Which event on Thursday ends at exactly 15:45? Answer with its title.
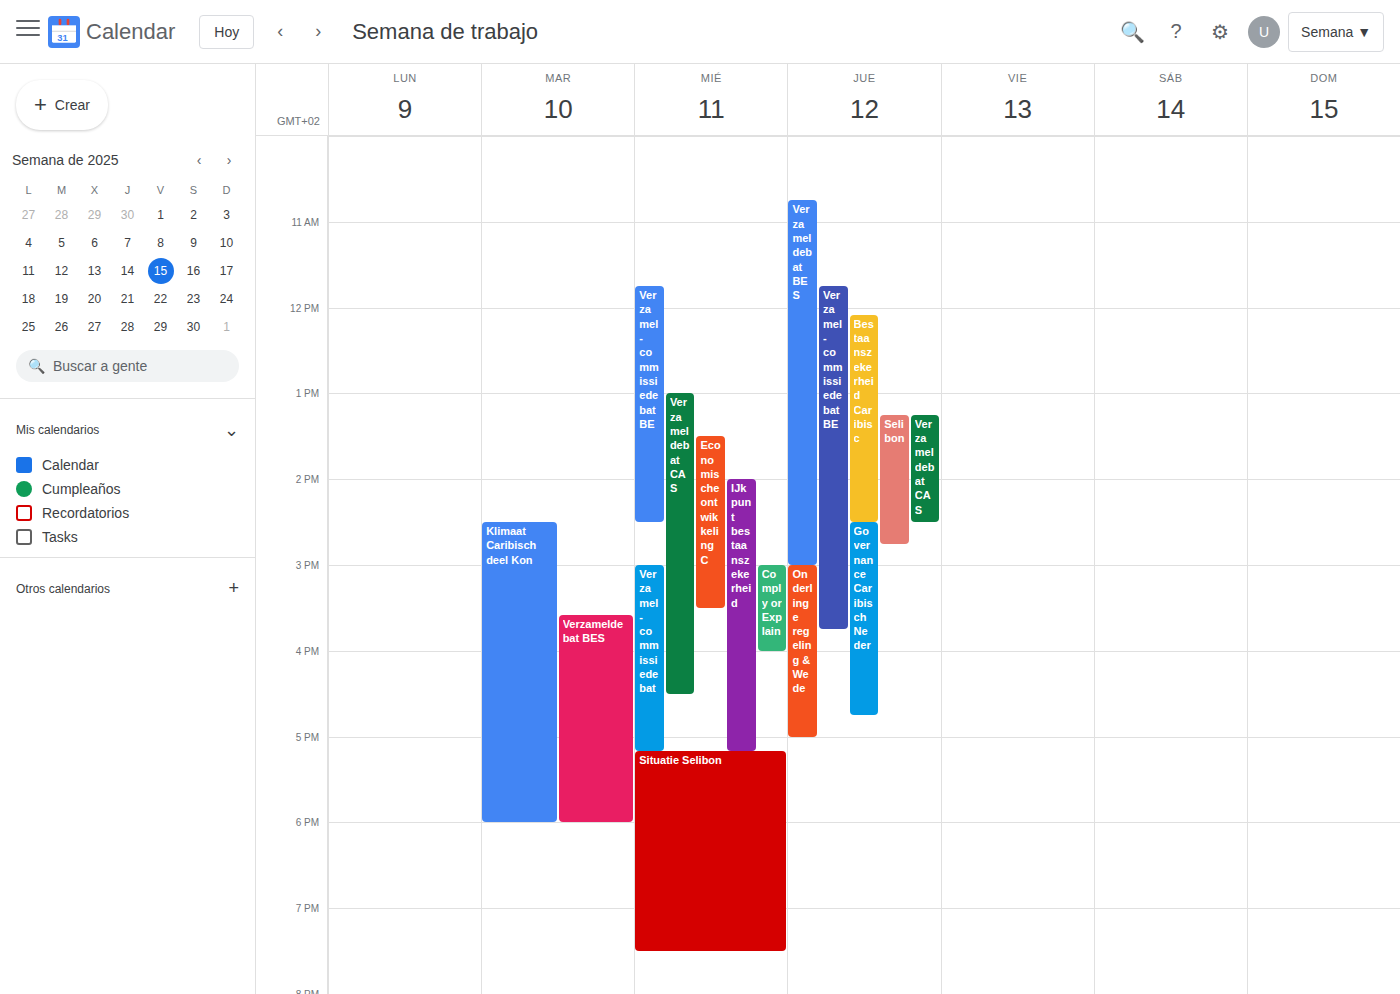
"Verzamel-commissiedebat BE"